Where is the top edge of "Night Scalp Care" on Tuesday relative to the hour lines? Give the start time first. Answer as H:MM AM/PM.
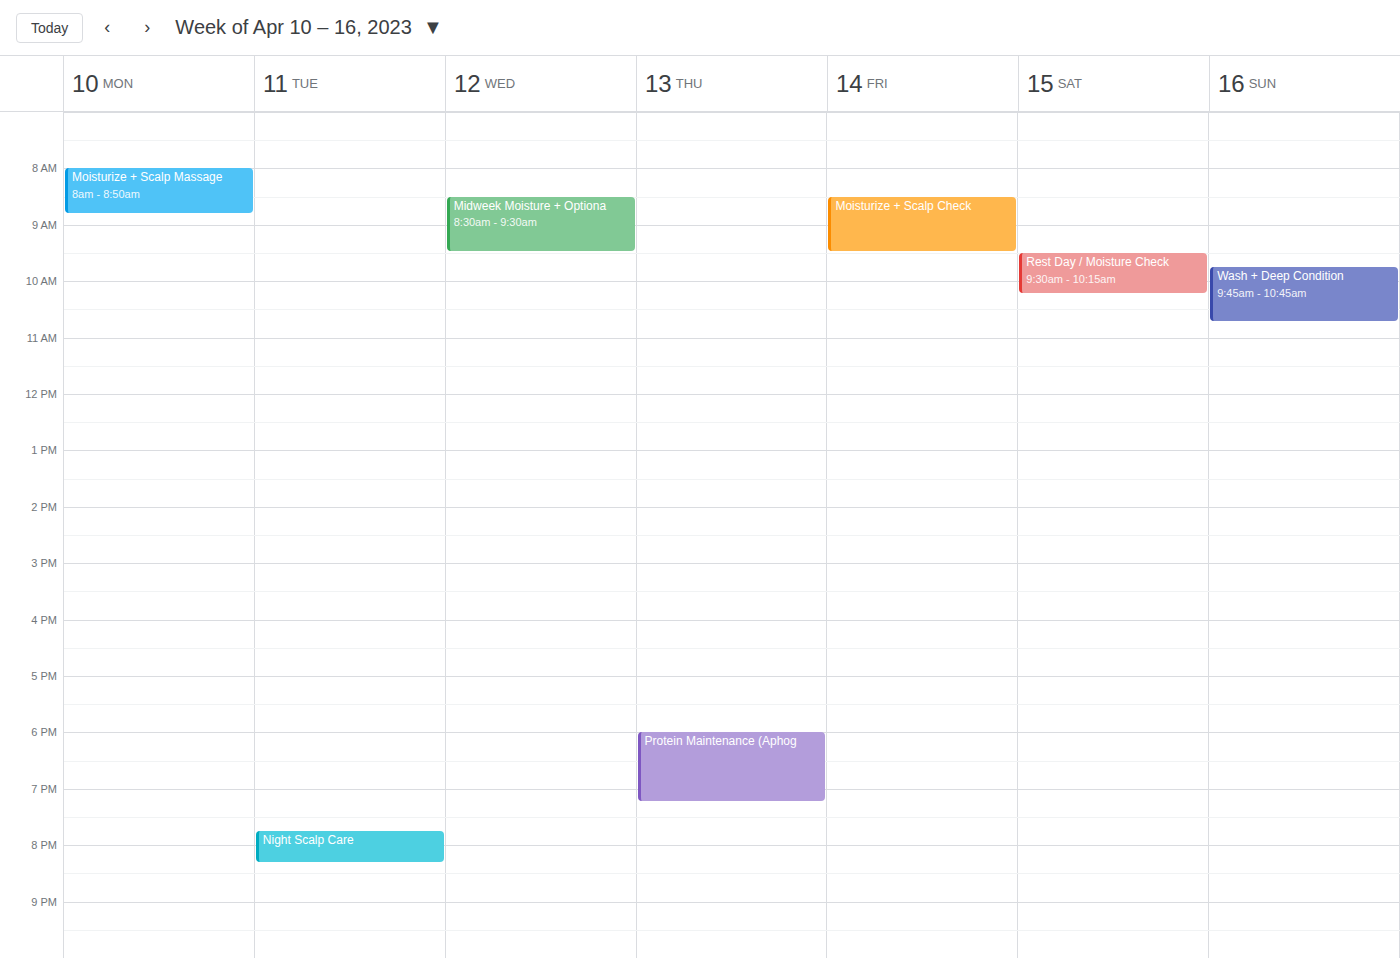
7:45 PM -- neither: three quarters of the way from the 7 PM line to the 8 PM line.